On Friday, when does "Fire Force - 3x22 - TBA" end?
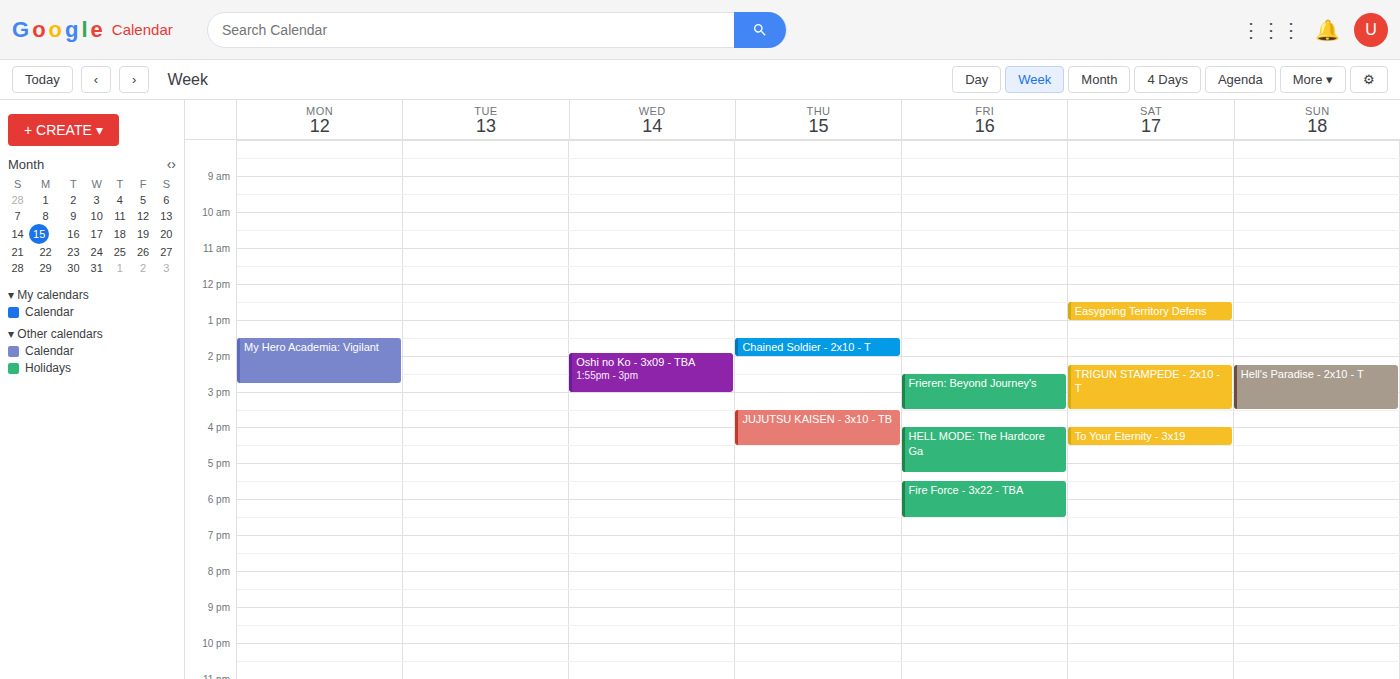
6:30 PM